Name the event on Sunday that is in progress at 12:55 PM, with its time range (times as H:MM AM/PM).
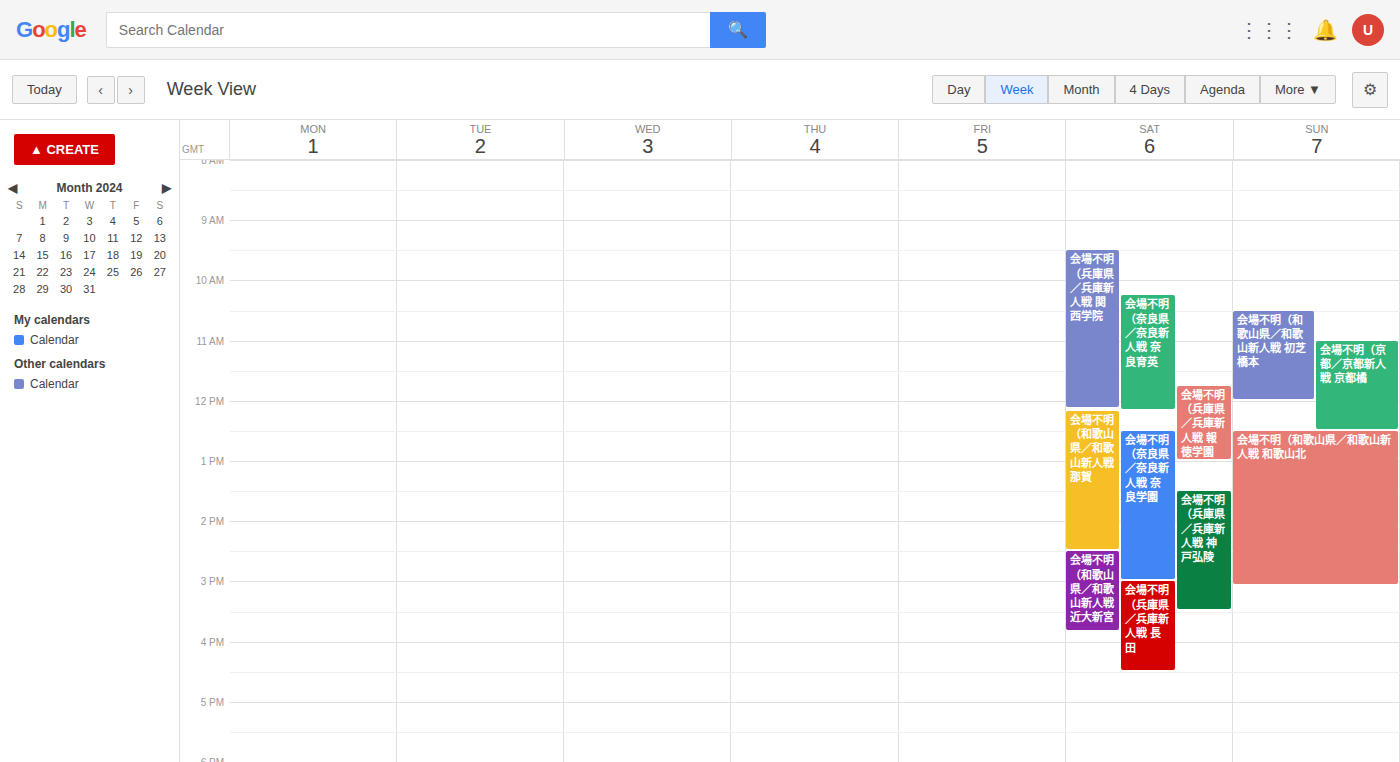
"会場不明（和歌山県／和歌山新人戦 和歌山北", 12:30 PM to 3:05 PM